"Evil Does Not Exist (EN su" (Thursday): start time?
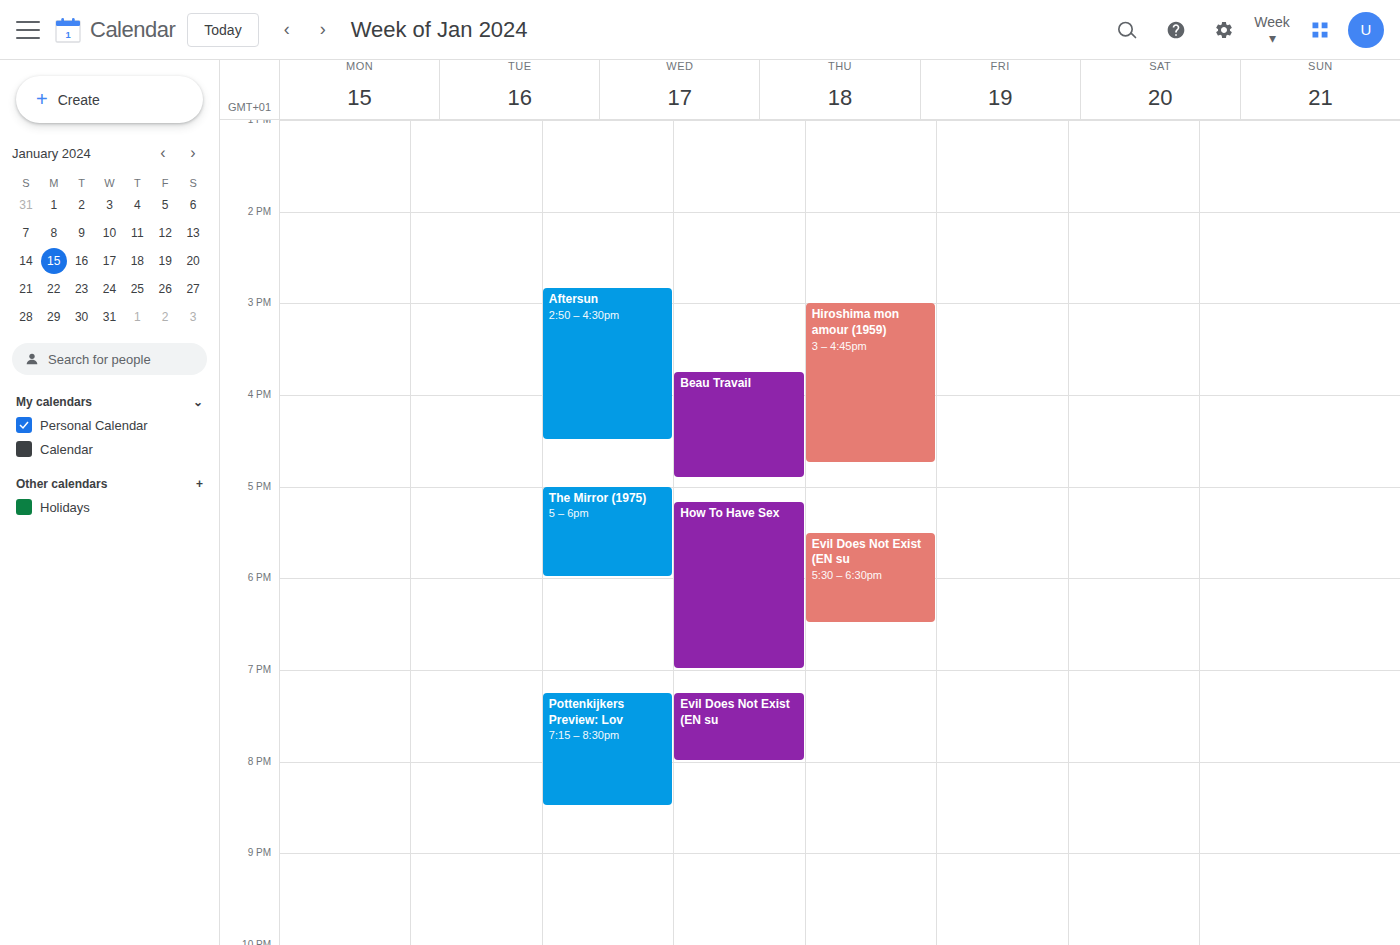
7:15 PM